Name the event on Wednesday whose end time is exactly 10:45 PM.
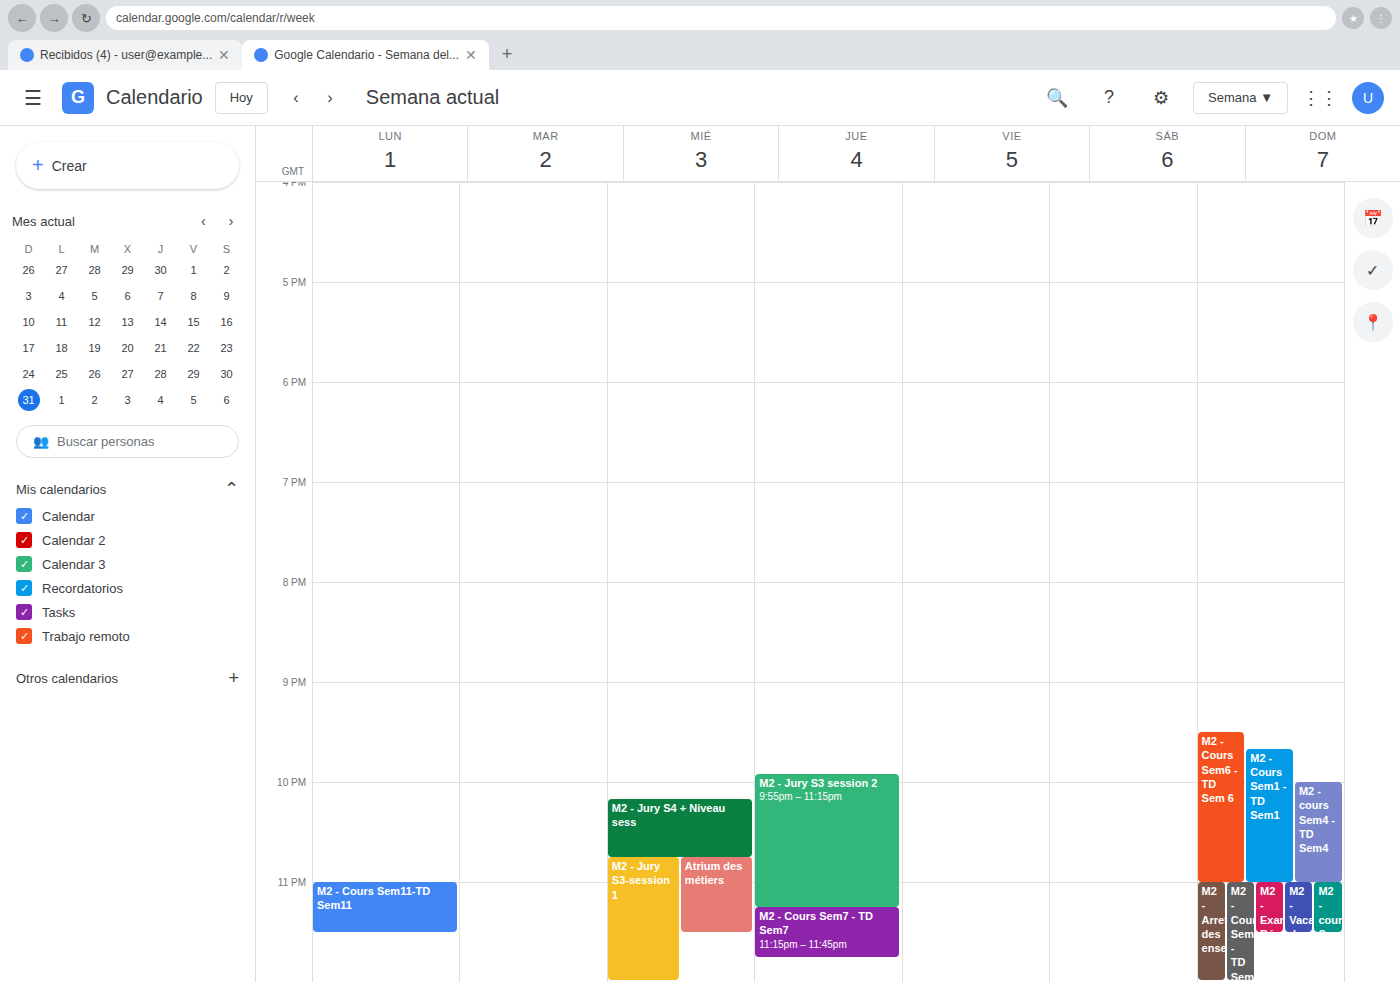
"M2 - Jury S4 + Niveau sess"